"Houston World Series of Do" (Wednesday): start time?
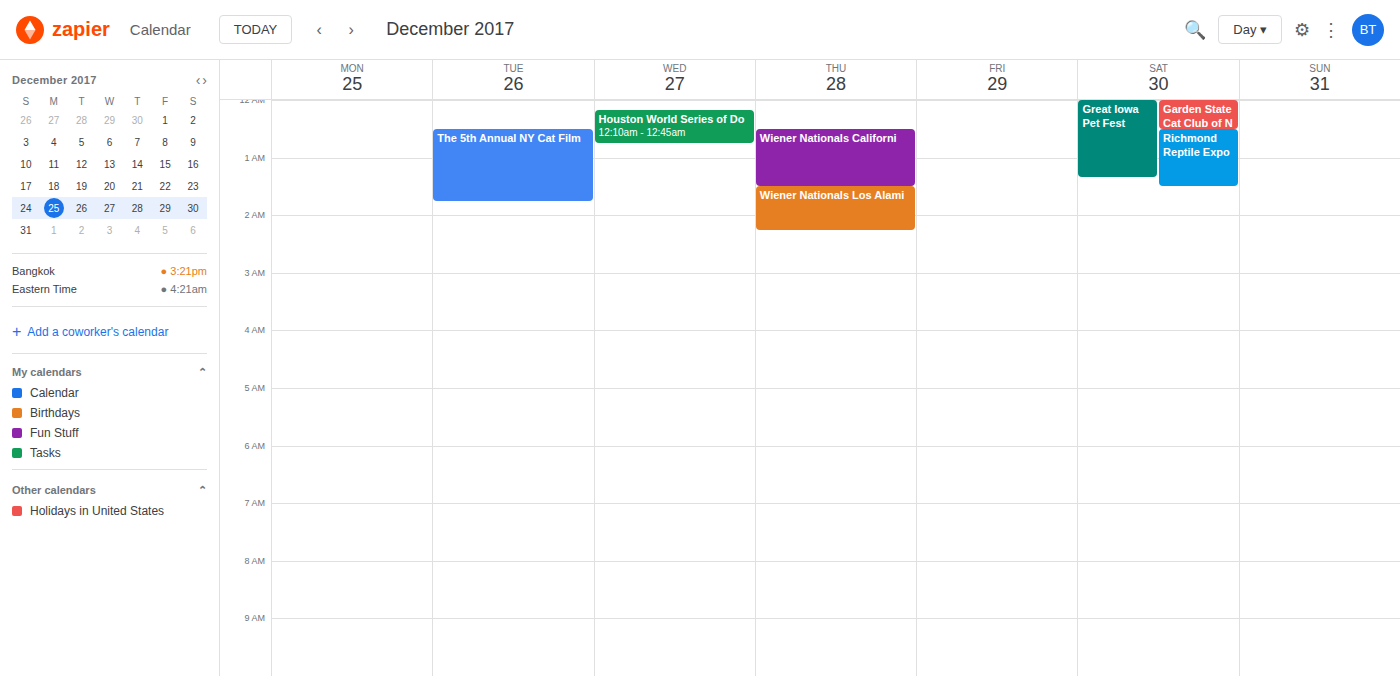
12:10 AM